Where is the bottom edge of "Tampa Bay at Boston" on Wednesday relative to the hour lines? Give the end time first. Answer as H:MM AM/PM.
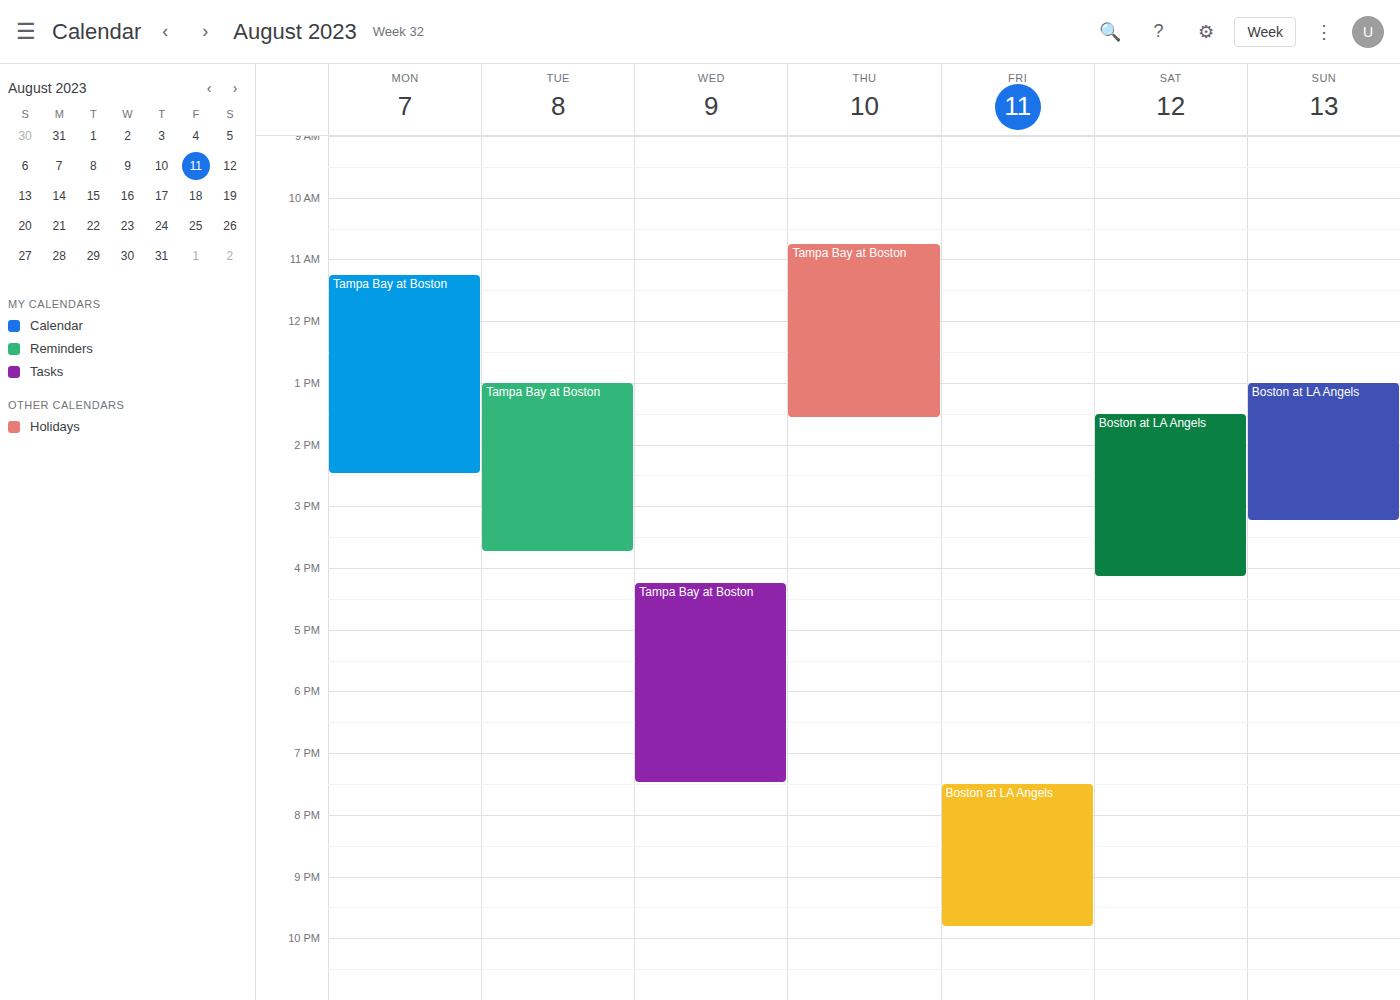
7:30 PM -- halfway between the 7 PM and 8 PM lines.